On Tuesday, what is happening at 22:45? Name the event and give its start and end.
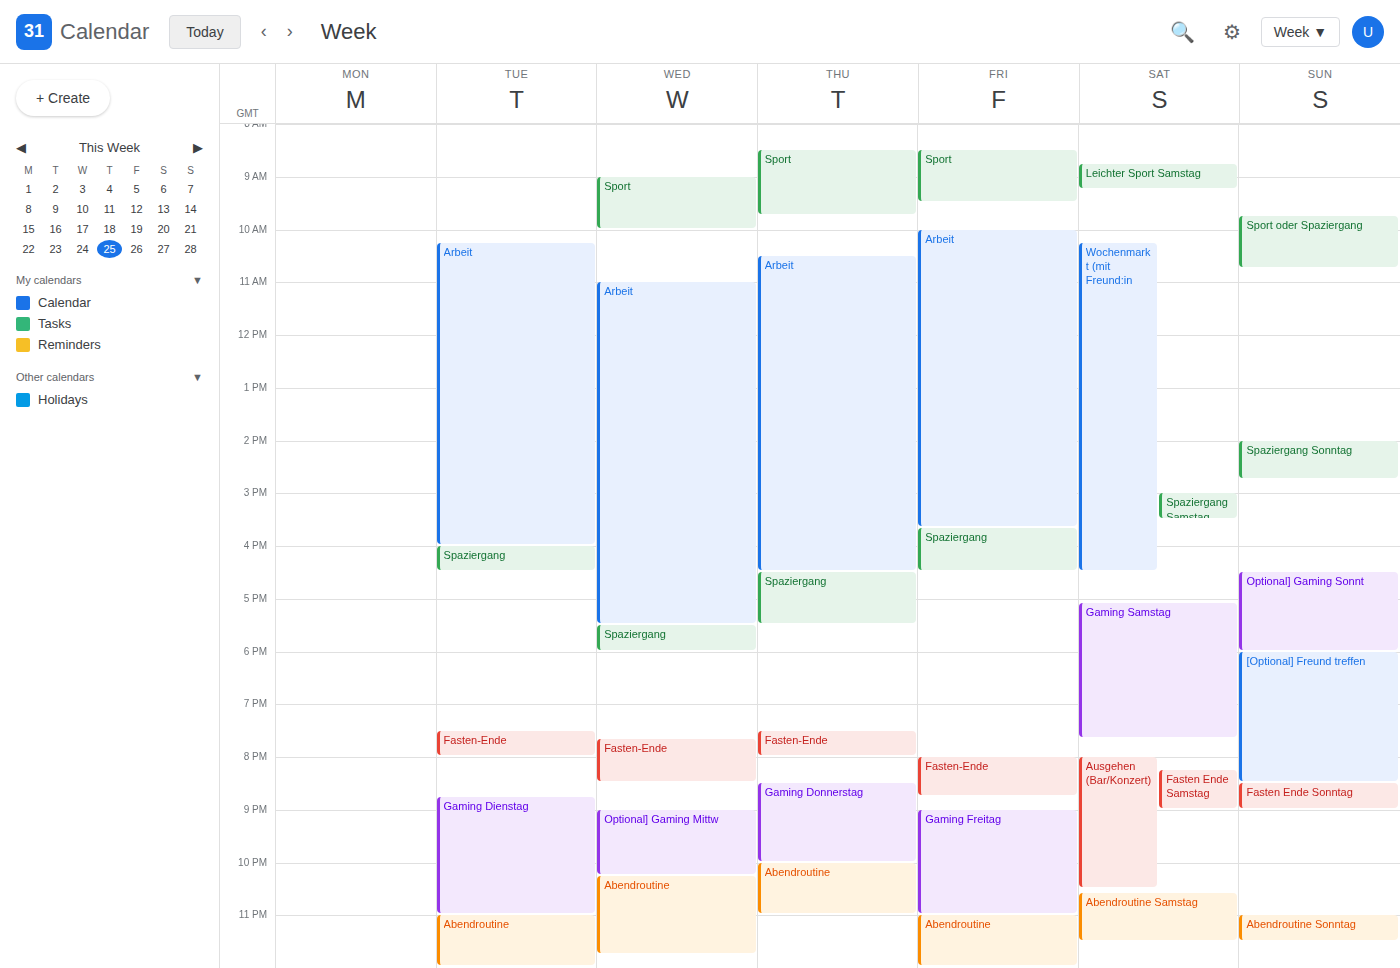
"Gaming Dienstag", 20:45 to 23:00